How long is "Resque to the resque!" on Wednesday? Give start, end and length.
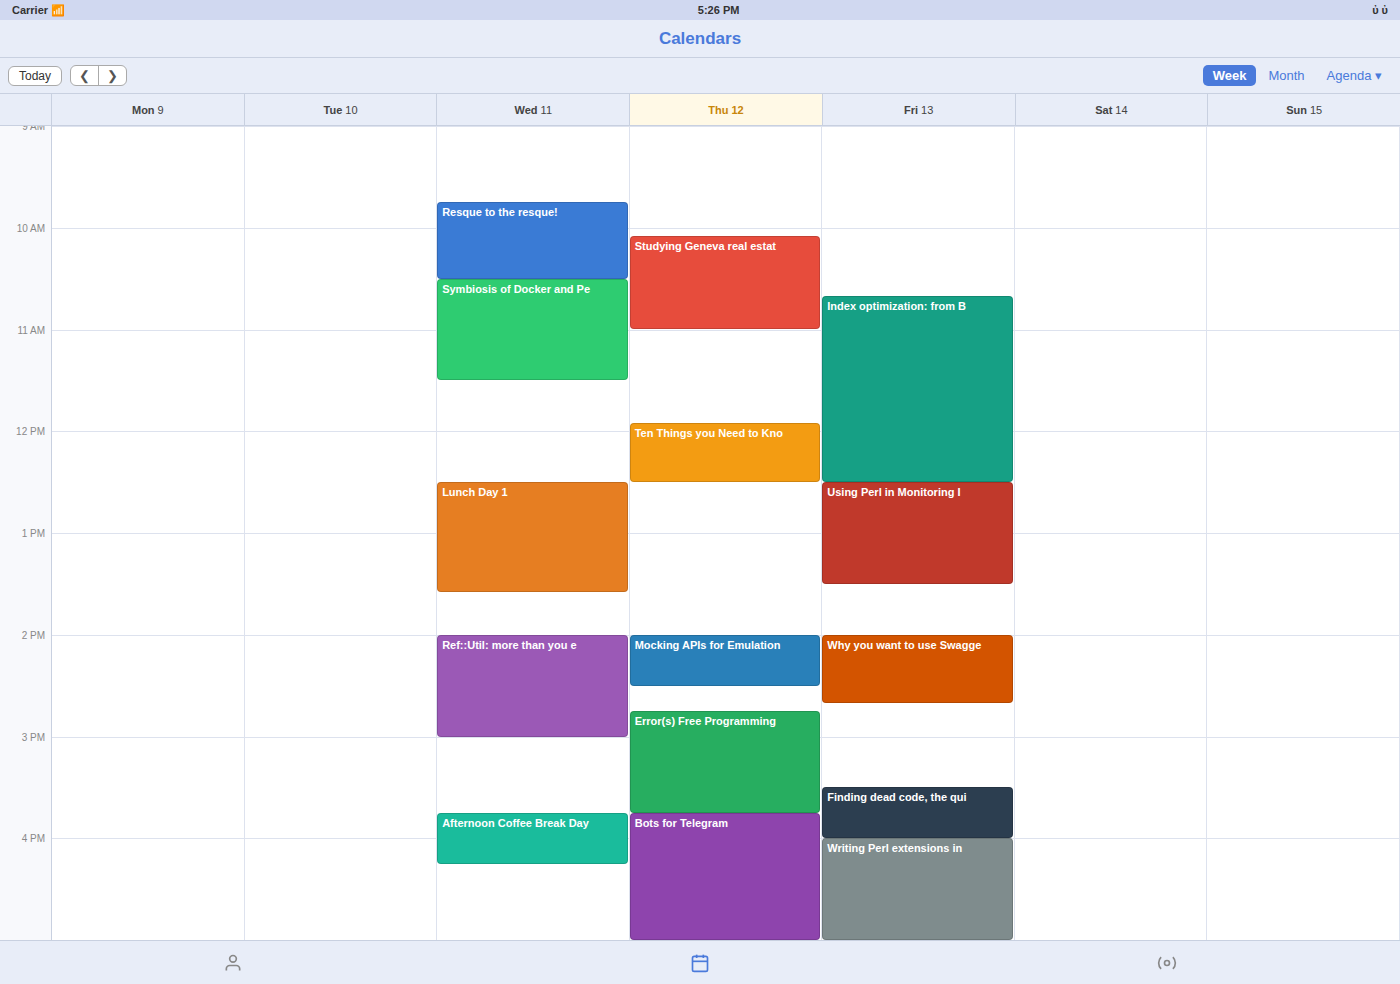
9:45 AM to 10:30 AM, 45 minutes